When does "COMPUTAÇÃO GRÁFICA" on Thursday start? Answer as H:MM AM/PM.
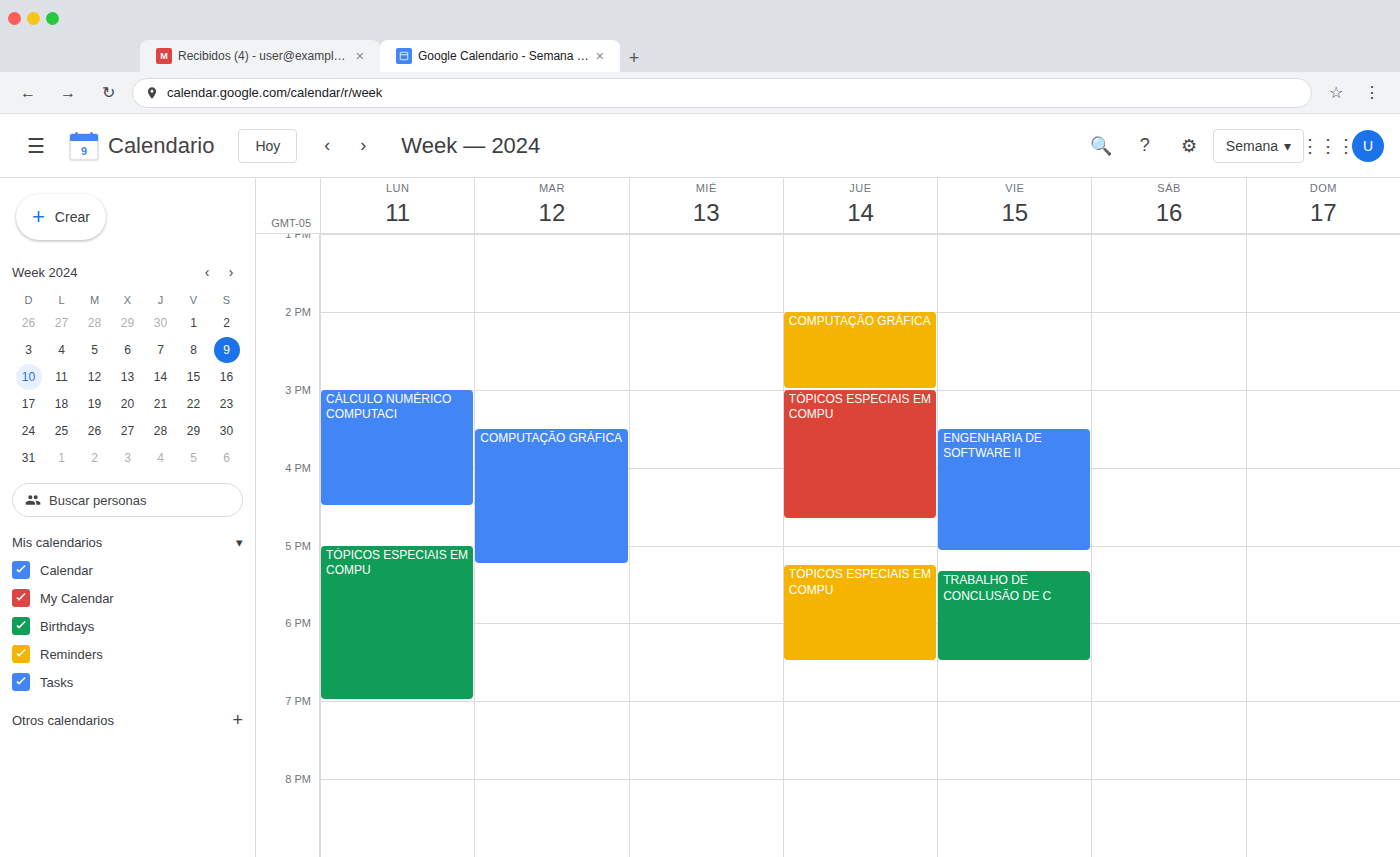
2:00 PM